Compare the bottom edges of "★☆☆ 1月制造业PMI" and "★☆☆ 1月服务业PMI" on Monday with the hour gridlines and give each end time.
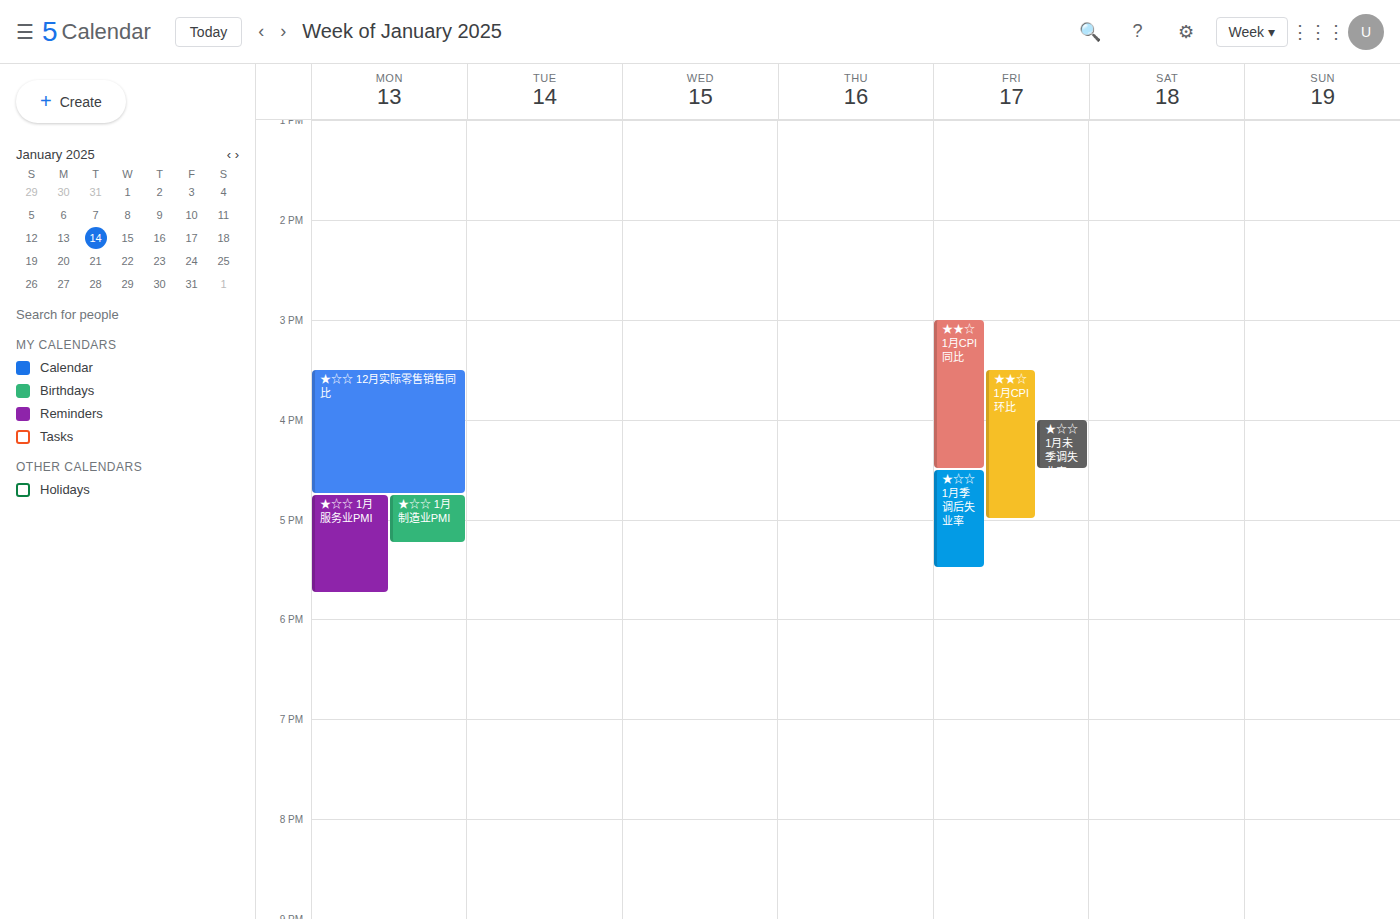
"★☆☆ 1月制造业PMI": 17:15, neither: a quarter of the way from the 17:00 line to the 18:00 line. "★☆☆ 1月服务业PMI": 17:45, neither: three quarters of the way from the 17:00 line to the 18:00 line.